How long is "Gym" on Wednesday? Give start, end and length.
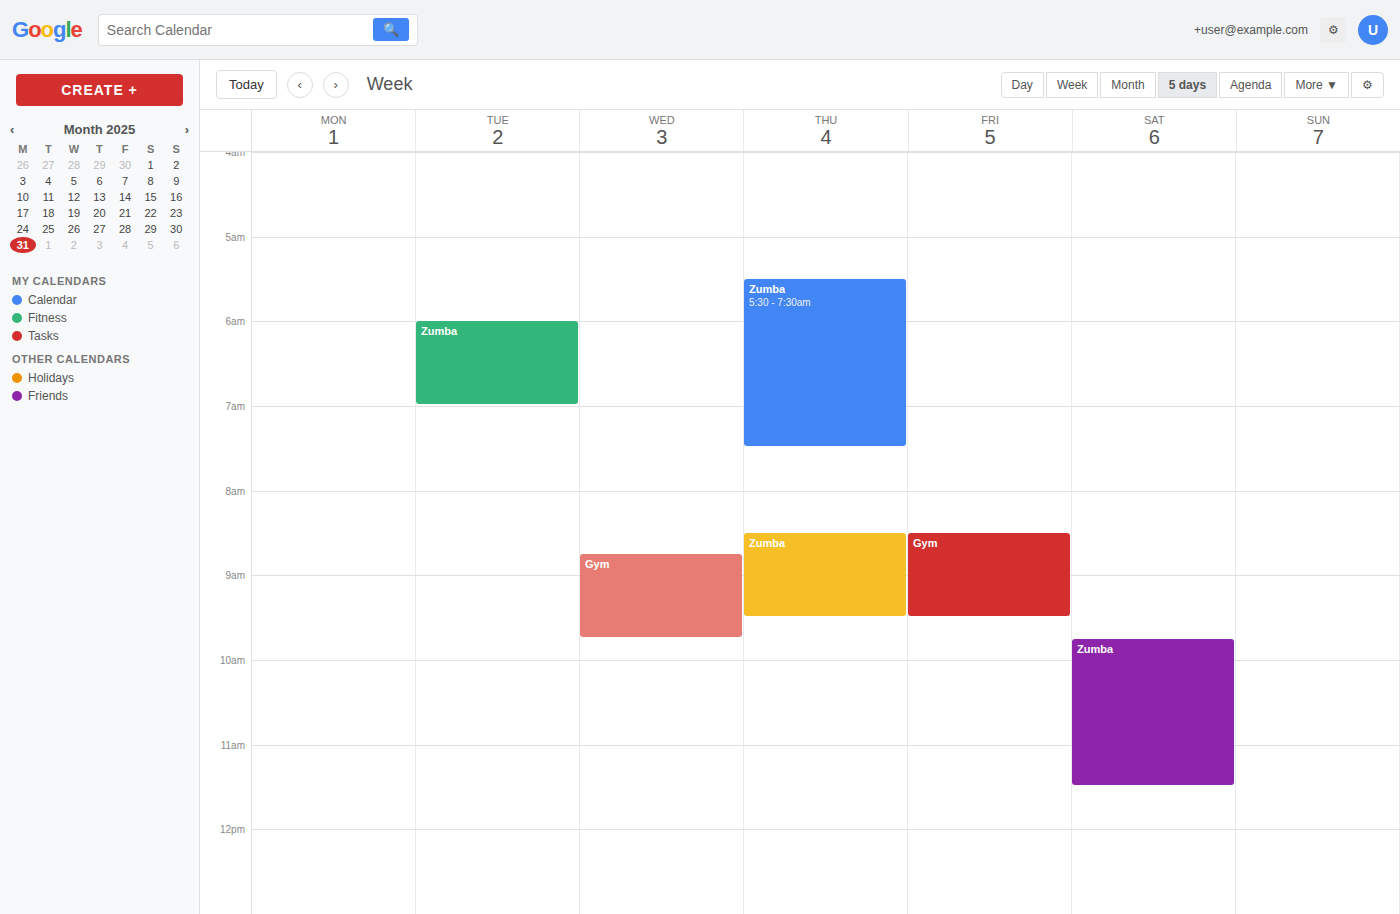
8:45 AM to 9:45 AM, 1 hour